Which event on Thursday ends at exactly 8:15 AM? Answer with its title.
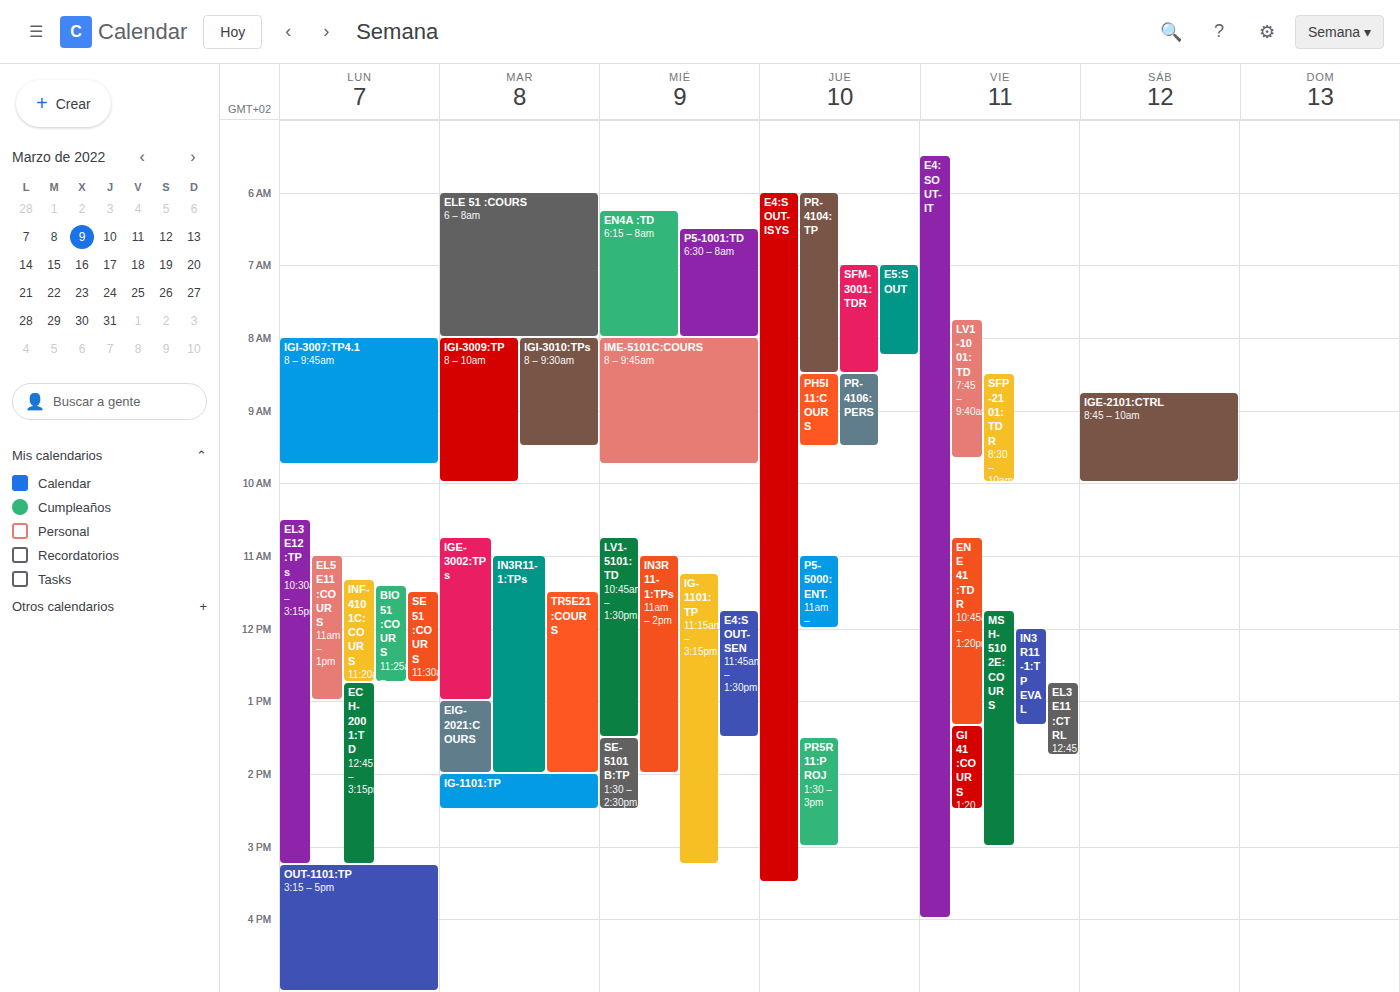
"E5:SOUT"